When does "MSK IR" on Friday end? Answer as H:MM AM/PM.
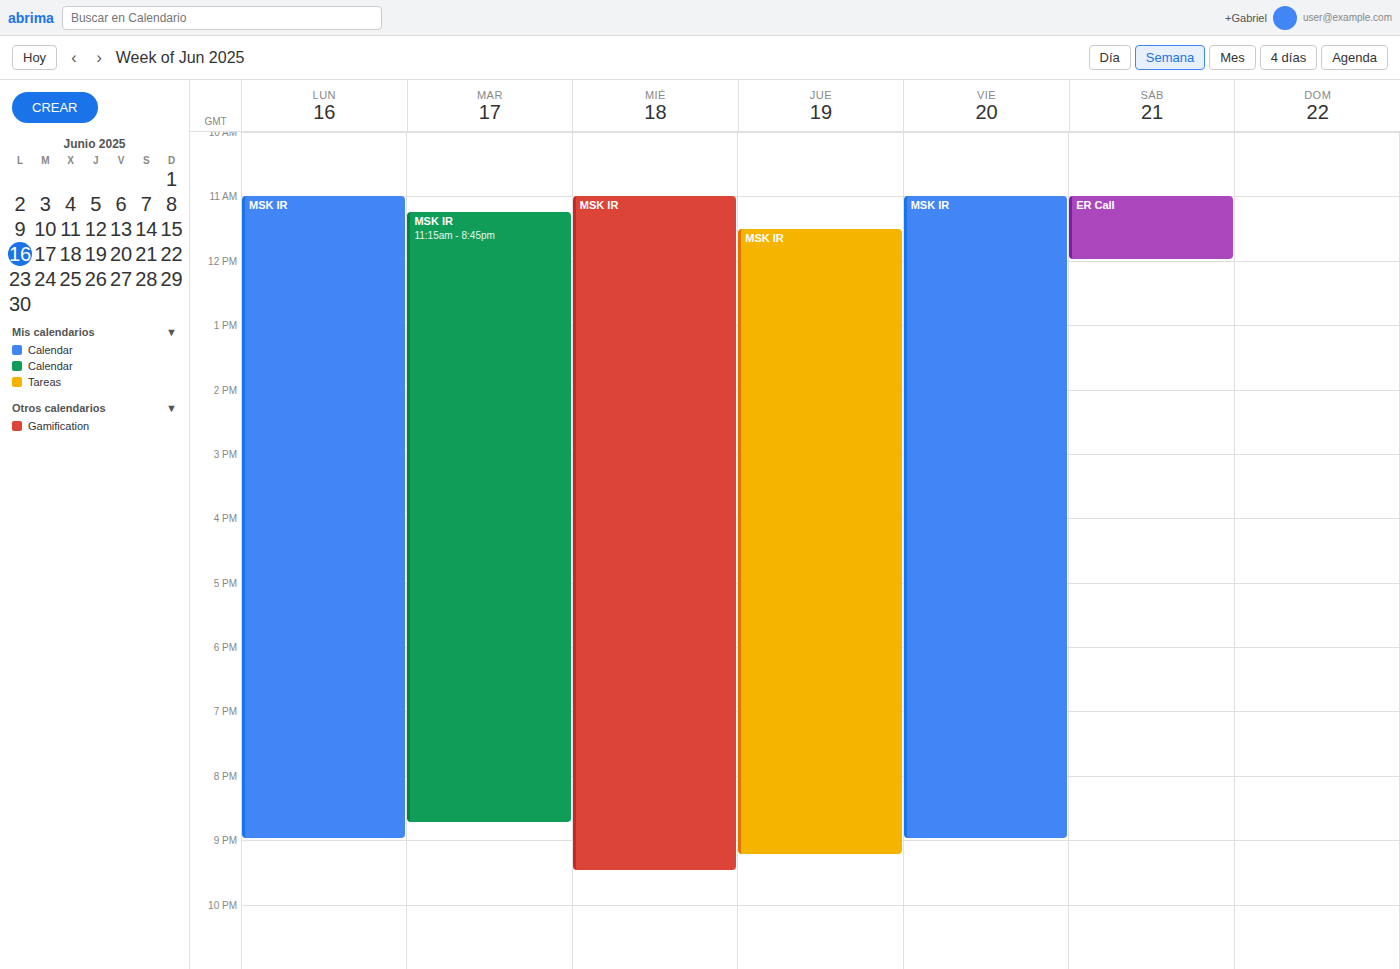
9:00 PM